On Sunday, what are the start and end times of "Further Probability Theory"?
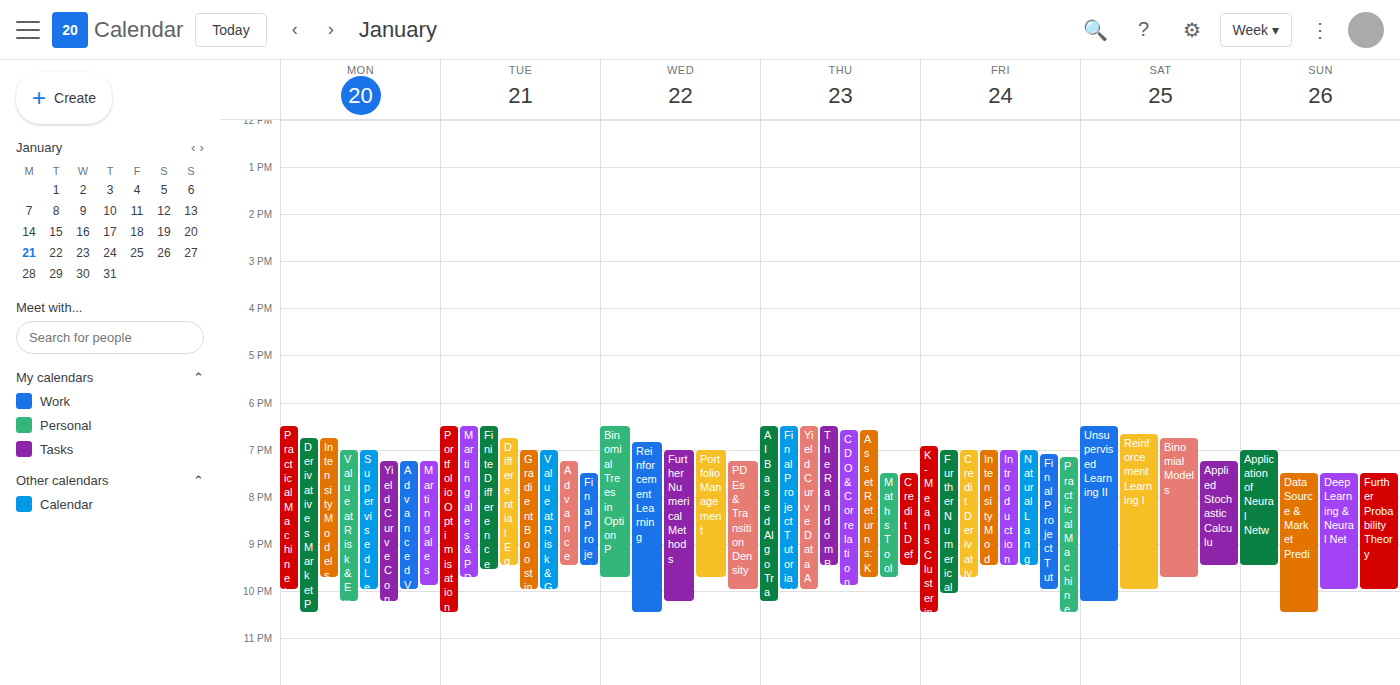
19:30 to 22:00